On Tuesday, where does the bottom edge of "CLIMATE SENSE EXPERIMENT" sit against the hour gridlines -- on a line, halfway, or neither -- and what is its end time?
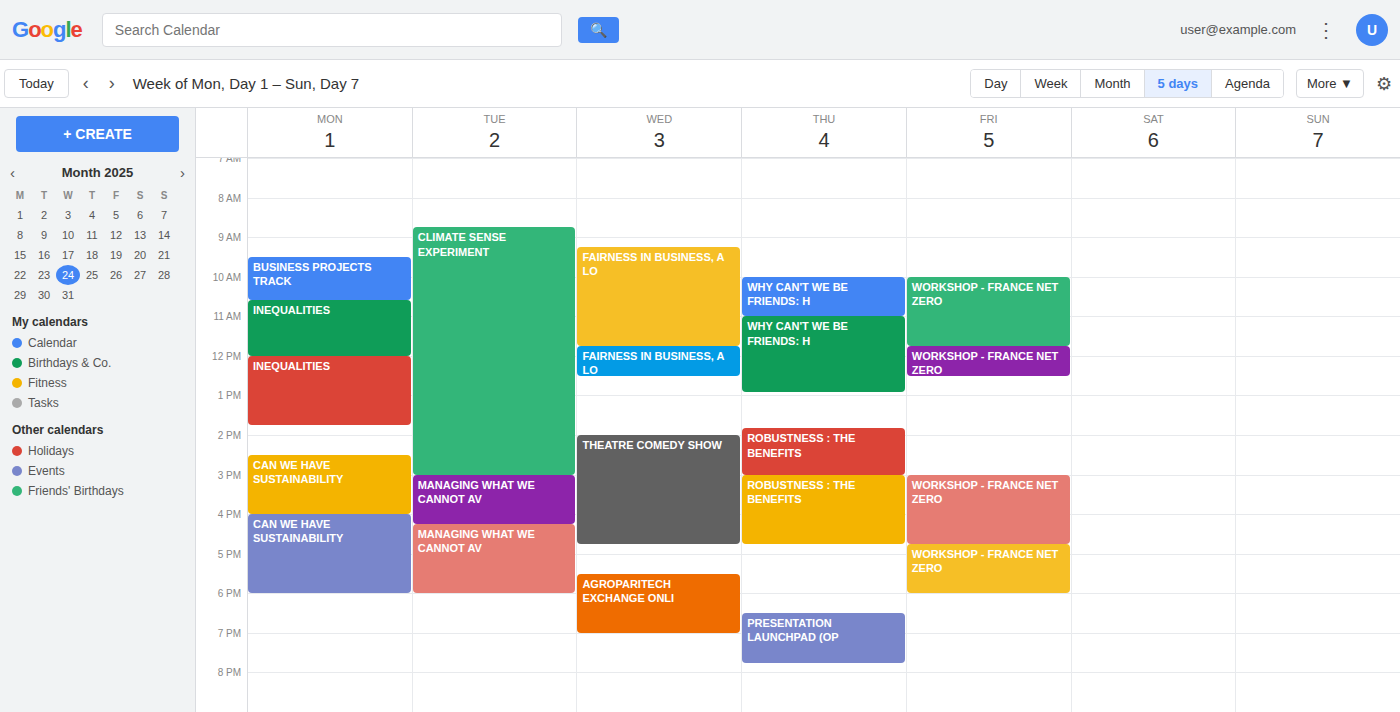
15:00 -- exactly on the 15:00 line.